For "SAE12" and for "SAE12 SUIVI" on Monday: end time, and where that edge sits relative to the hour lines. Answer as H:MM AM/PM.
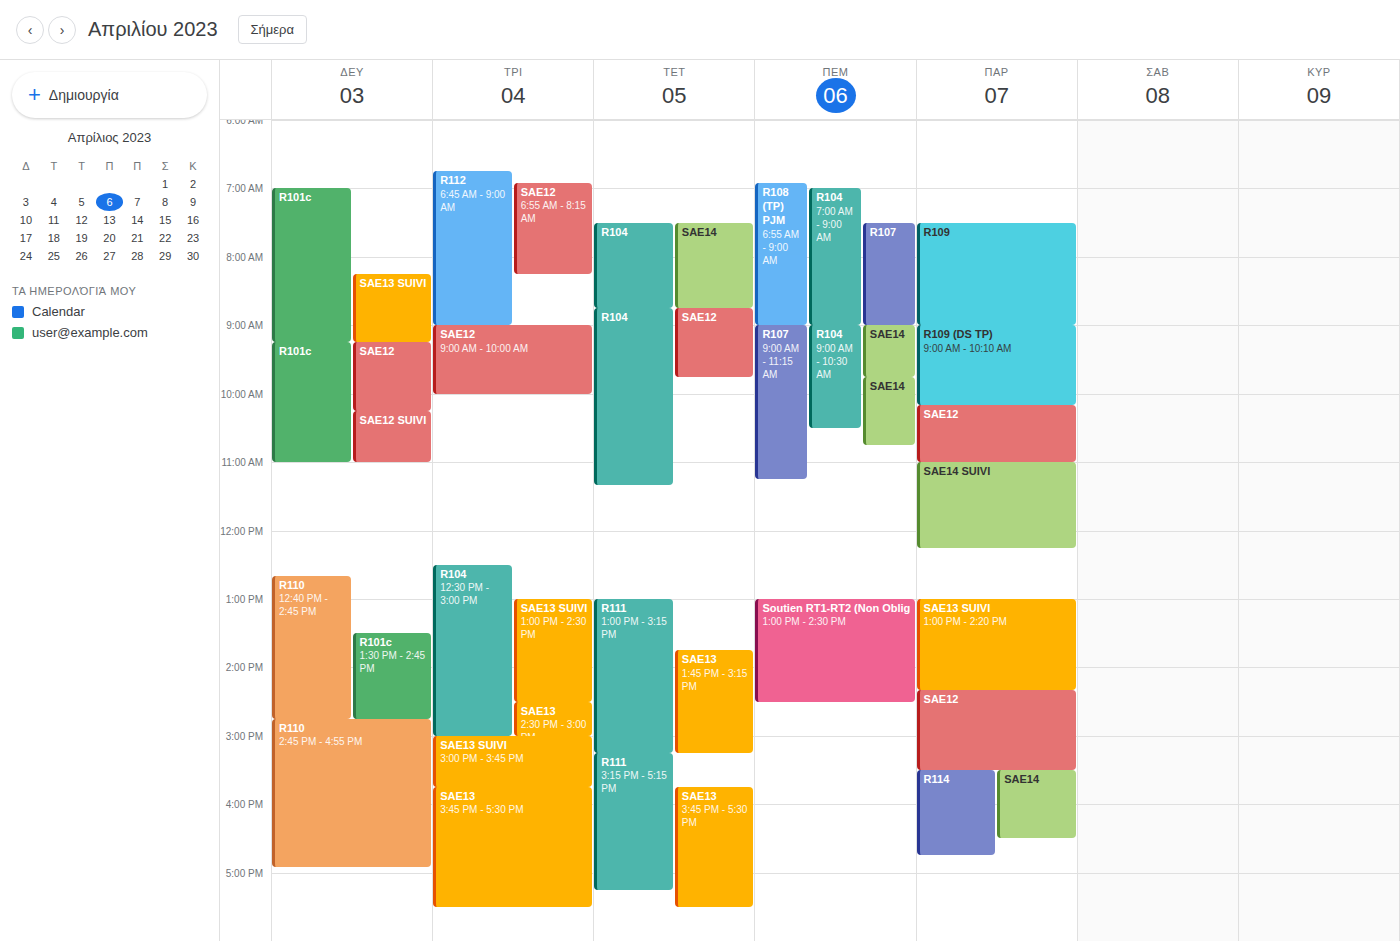
"SAE12": 10:15 AM, neither: a quarter of the way from the 10 AM line to the 11 AM line. "SAE12 SUIVI": 11:00 AM, exactly on the 11 AM line.